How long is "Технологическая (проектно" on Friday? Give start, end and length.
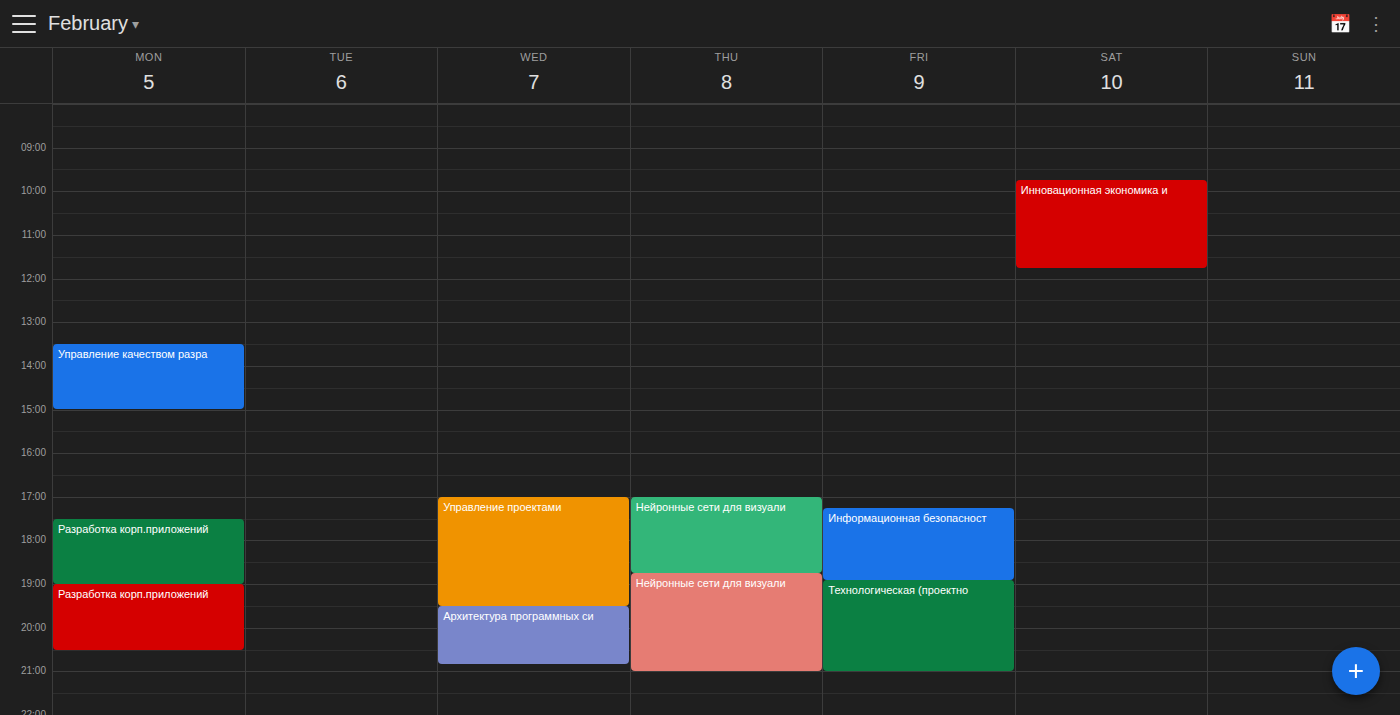
6:55 PM to 9:00 PM, 2 hours 5 minutes